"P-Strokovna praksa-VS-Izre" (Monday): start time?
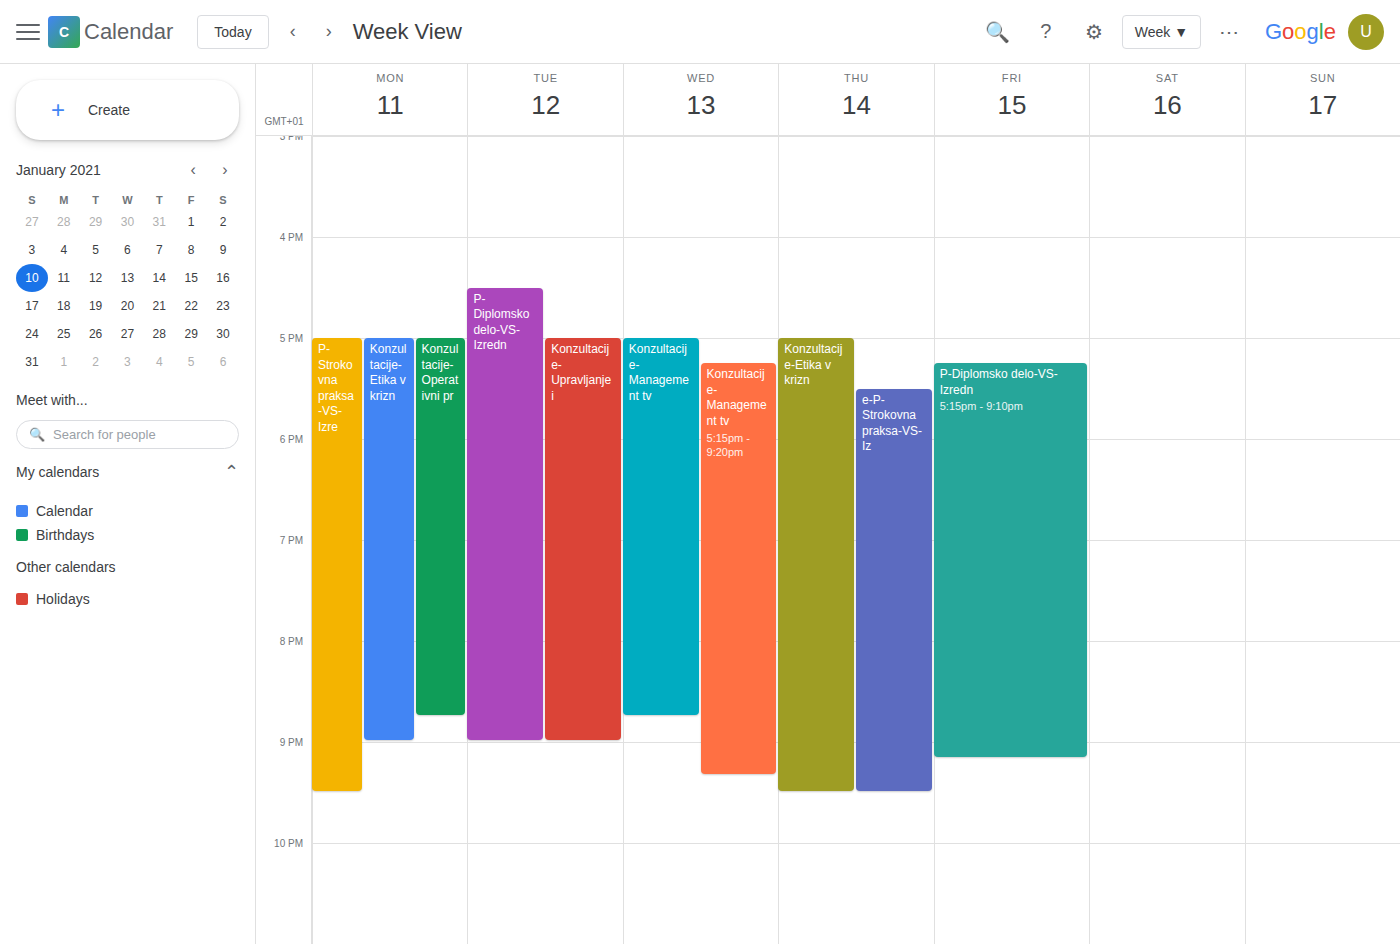
5:00 PM